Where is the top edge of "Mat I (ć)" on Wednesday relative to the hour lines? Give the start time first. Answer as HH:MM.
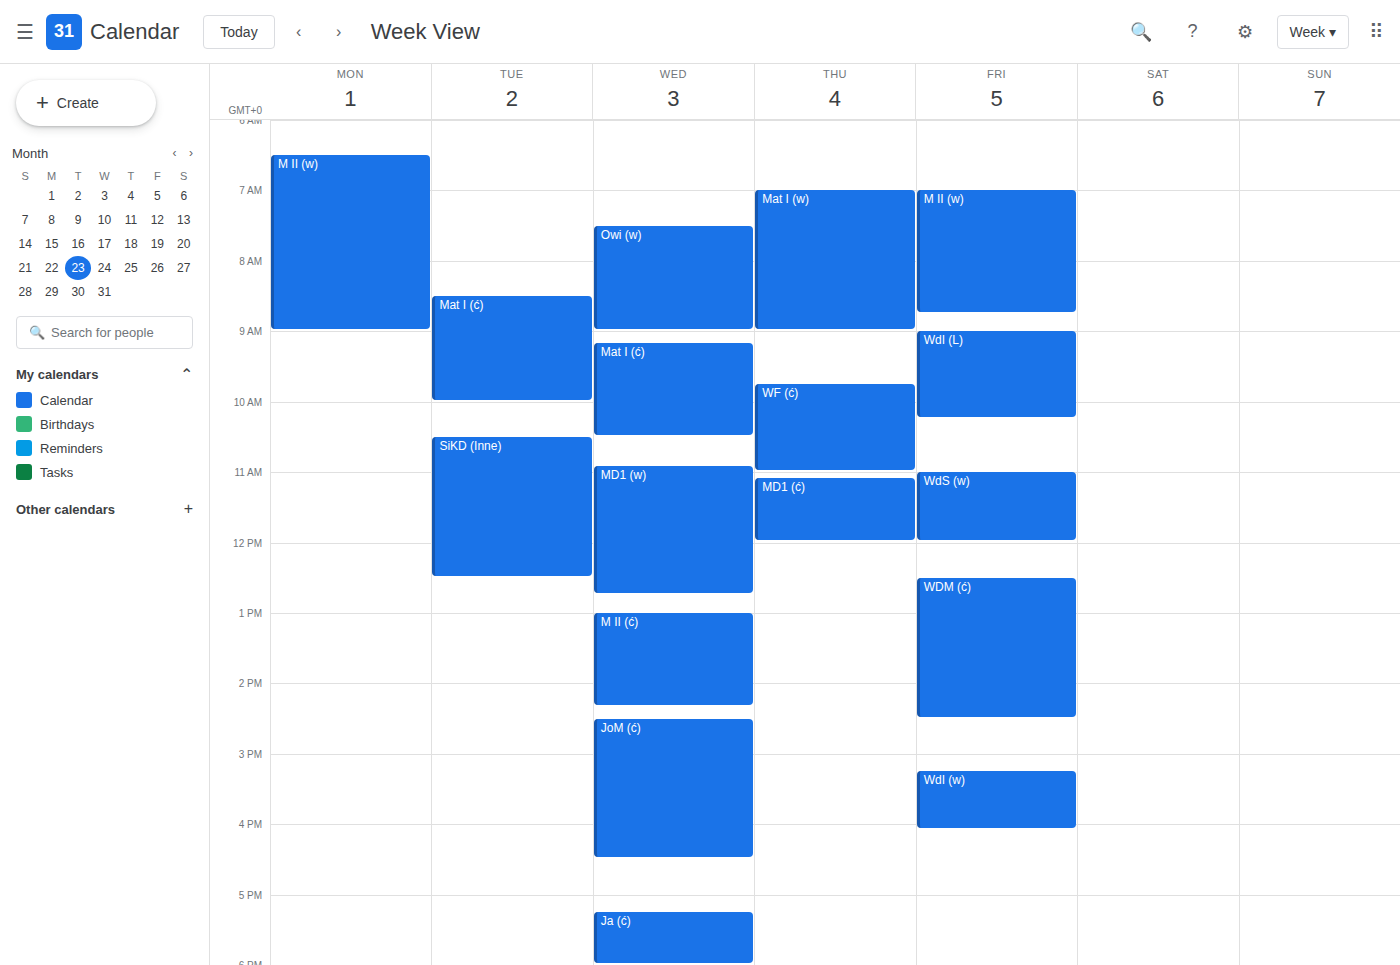
09:10 -- neither: 10 minutes below the 09:00 line and 50 minutes above the 10:00 line.